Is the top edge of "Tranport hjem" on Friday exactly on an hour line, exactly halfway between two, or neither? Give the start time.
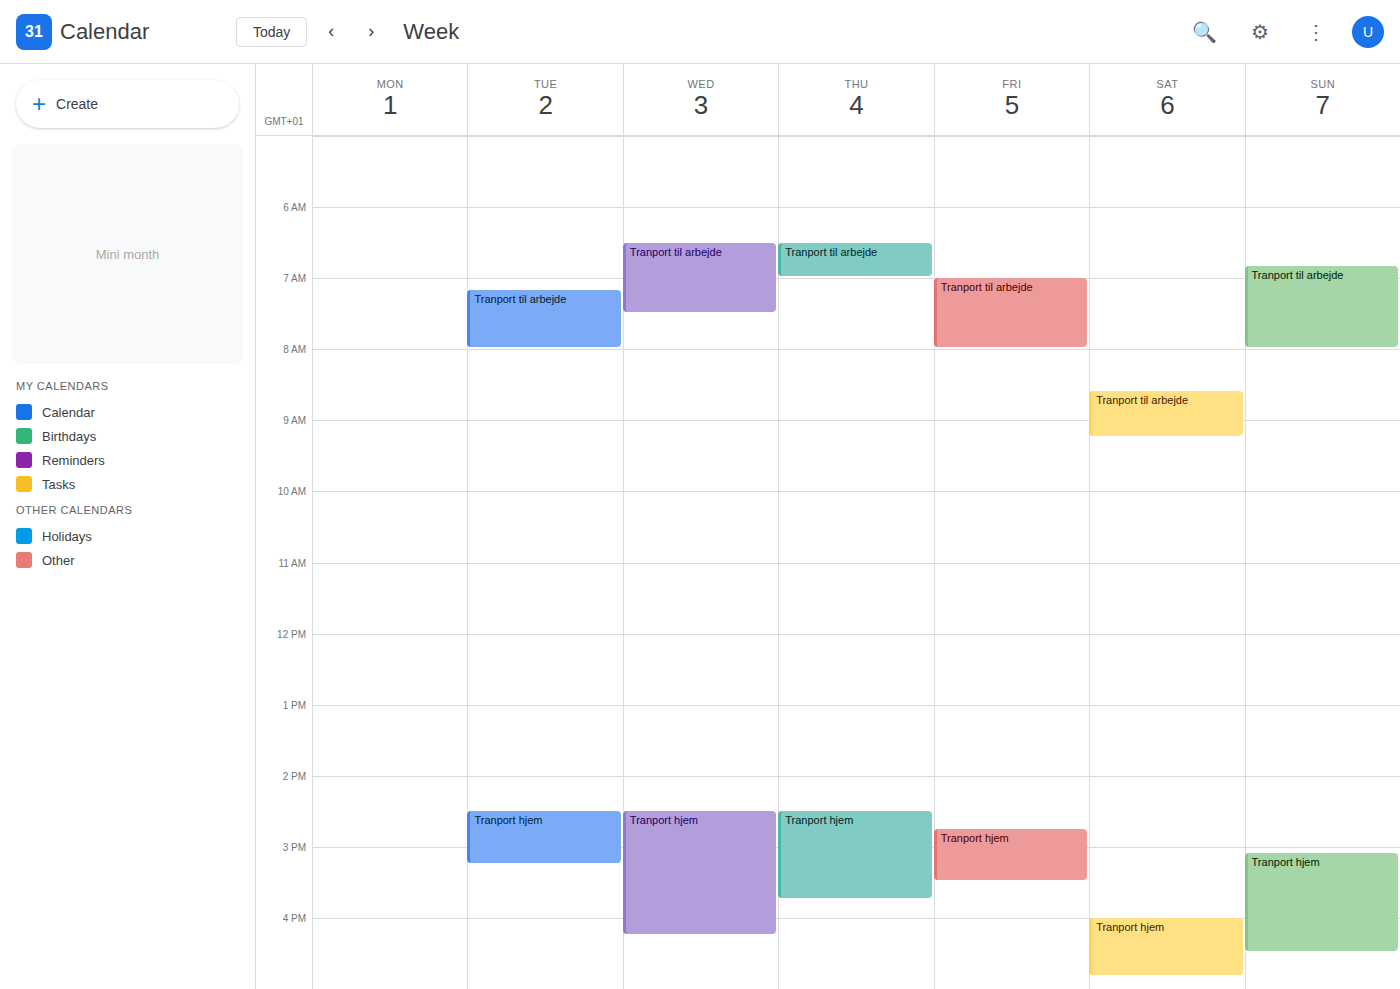
14:45 -- neither: three quarters of the way from the 14:00 line to the 15:00 line.